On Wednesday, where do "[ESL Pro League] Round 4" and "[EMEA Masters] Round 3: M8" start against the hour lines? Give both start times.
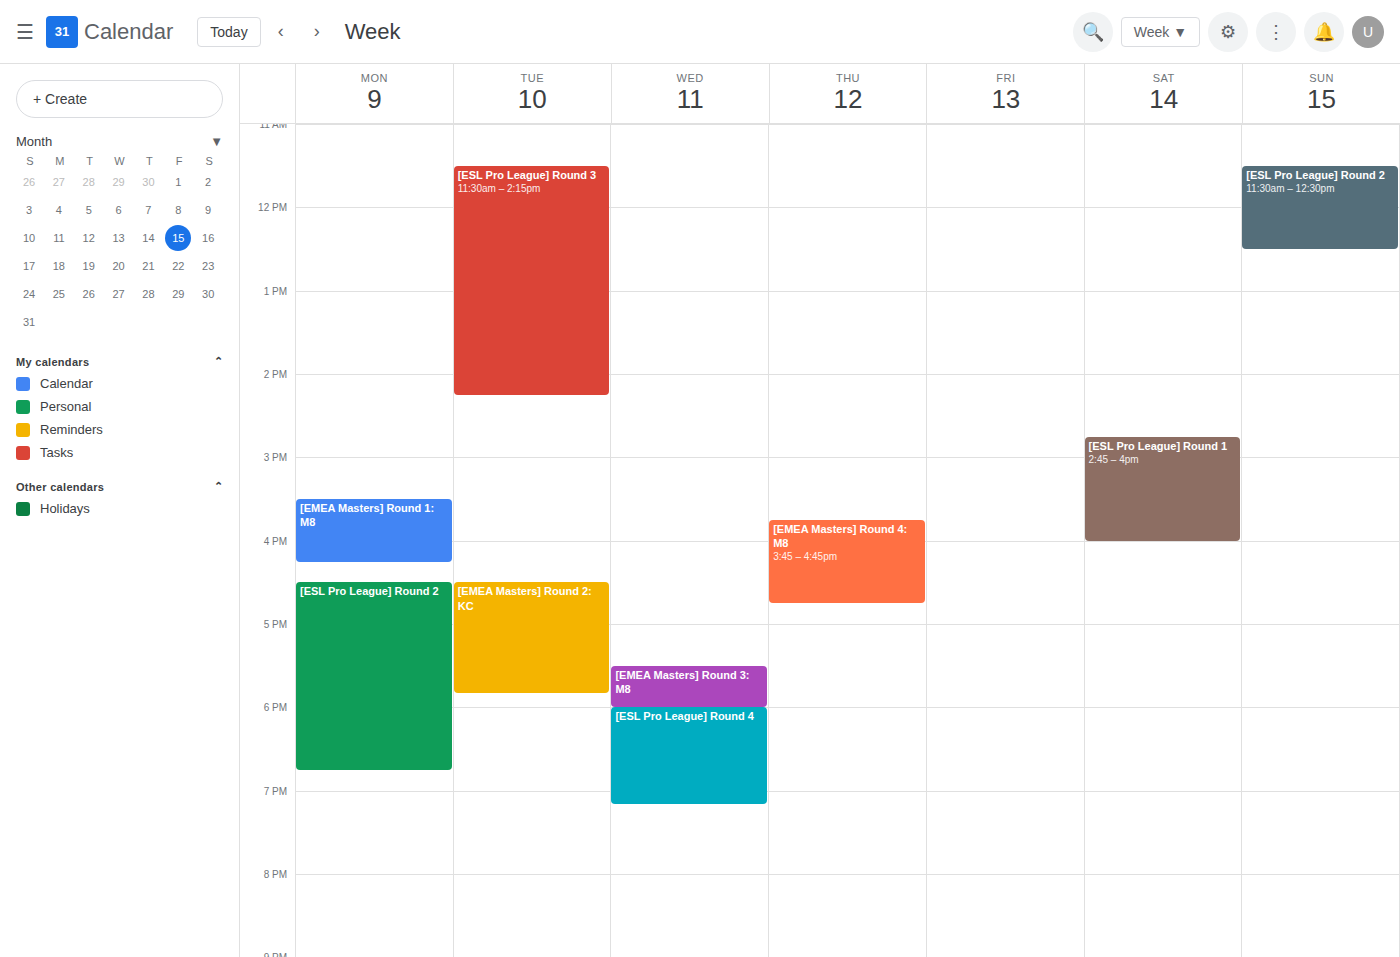
"[ESL Pro League] Round 4": 6:00 PM, exactly on the 6 PM line. "[EMEA Masters] Round 3: M8": 5:30 PM, halfway between the 5 PM and 6 PM lines.